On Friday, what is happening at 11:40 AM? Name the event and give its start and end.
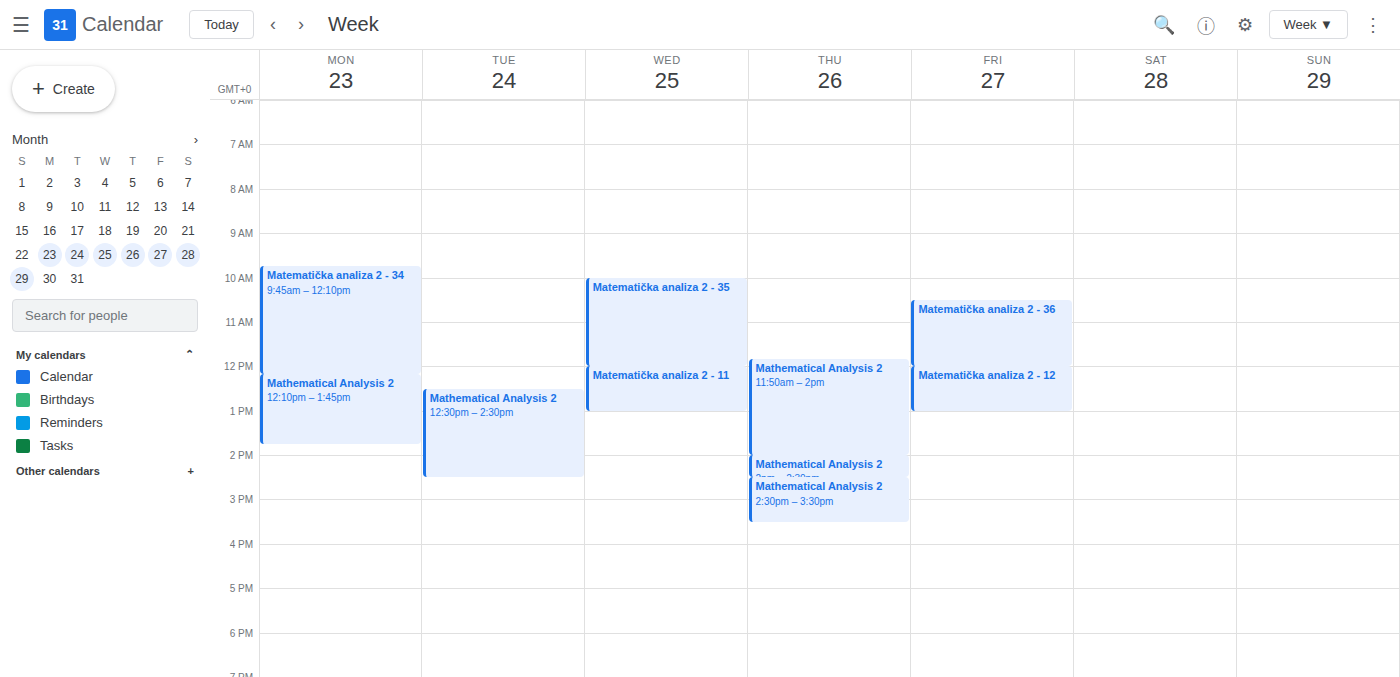
"Matematička analiza 2 - 36", 10:30 AM to 12:00 PM